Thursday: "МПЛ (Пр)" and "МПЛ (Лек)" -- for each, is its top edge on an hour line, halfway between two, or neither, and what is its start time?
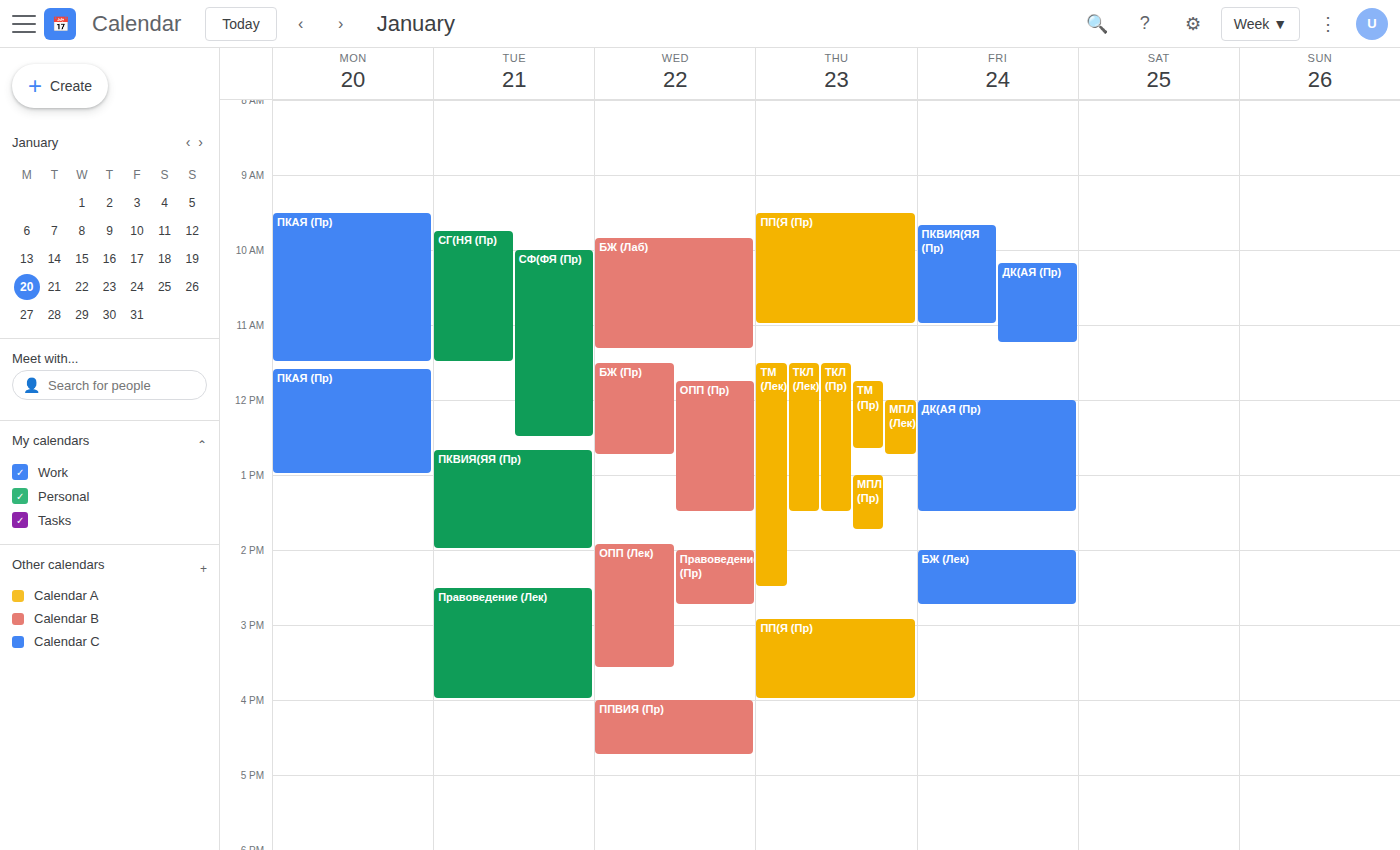
"МПЛ (Пр)": 1:00 PM, exactly on the 1 PM line. "МПЛ (Лек)": 12:00 PM, exactly on the 12 PM line.